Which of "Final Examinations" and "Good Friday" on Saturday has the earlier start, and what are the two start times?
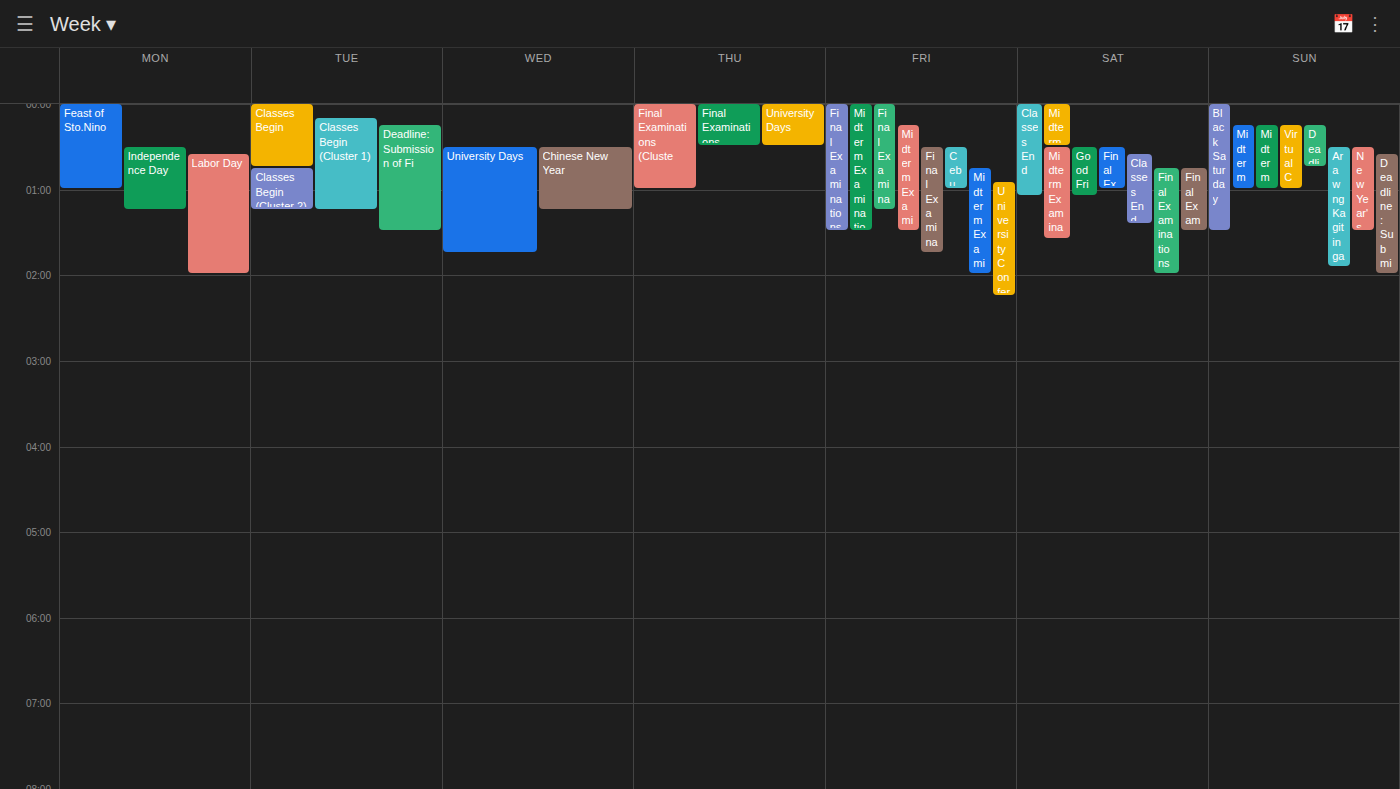
"Good Friday" 12:30 AM; "Final Examinations" 12:45 AM.